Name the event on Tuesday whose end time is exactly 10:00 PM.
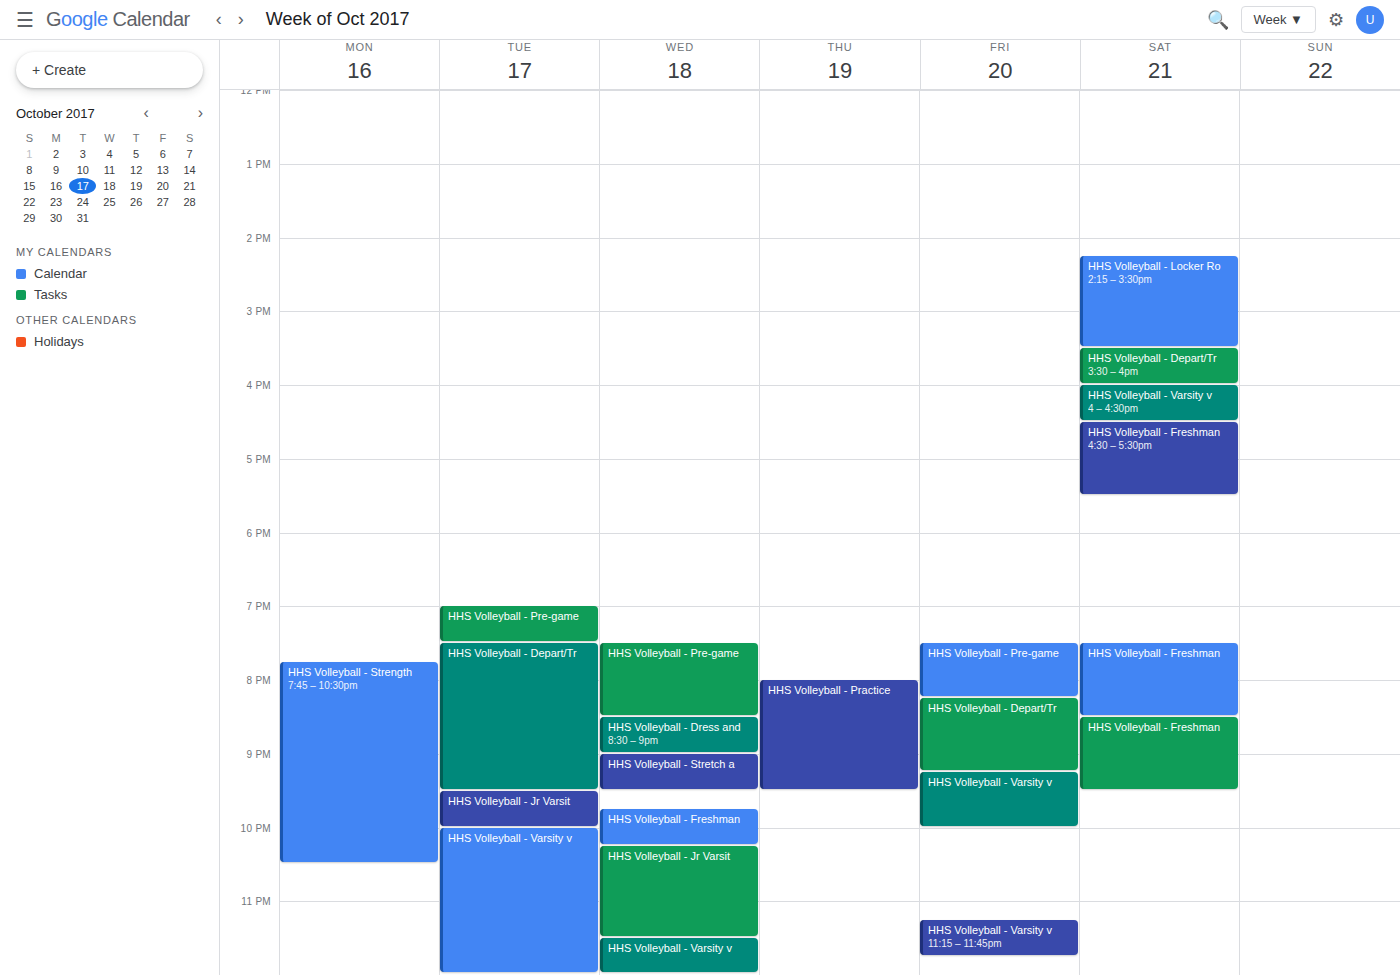
"HHS Volleyball - Jr Varsit"